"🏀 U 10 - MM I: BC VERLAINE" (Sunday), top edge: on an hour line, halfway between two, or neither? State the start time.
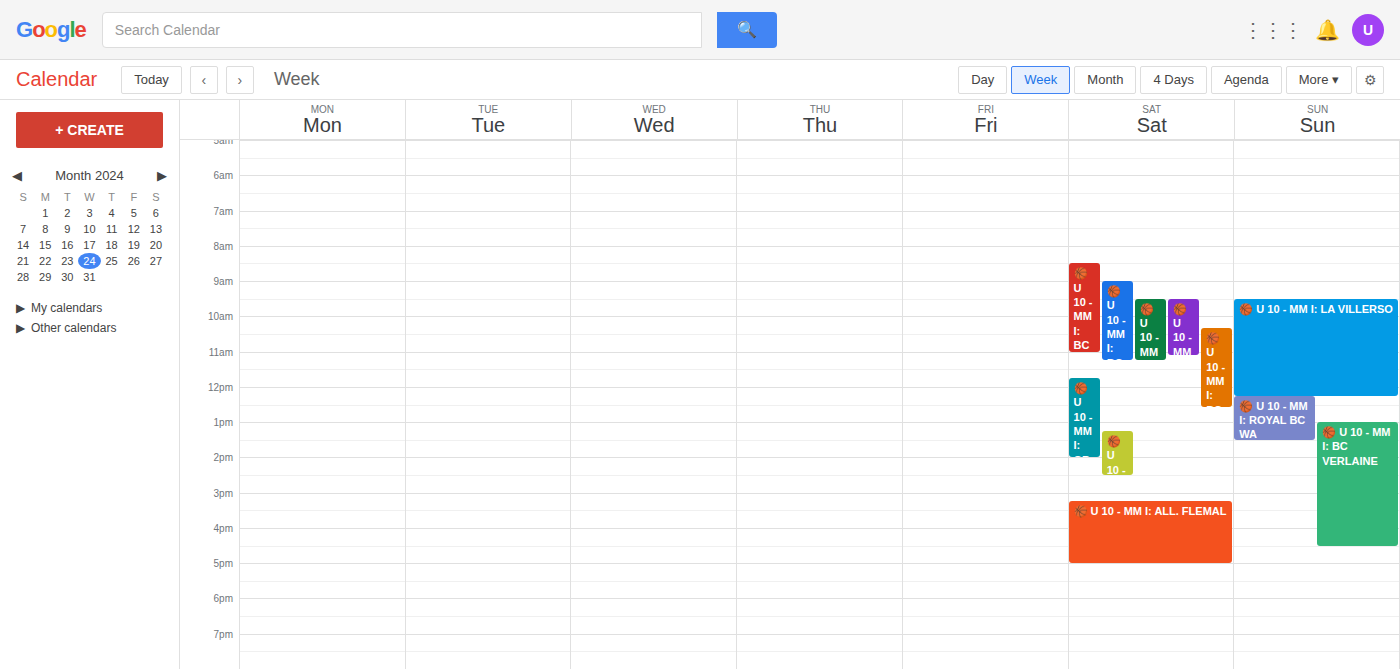
1:00 PM -- exactly on the 1 PM line.